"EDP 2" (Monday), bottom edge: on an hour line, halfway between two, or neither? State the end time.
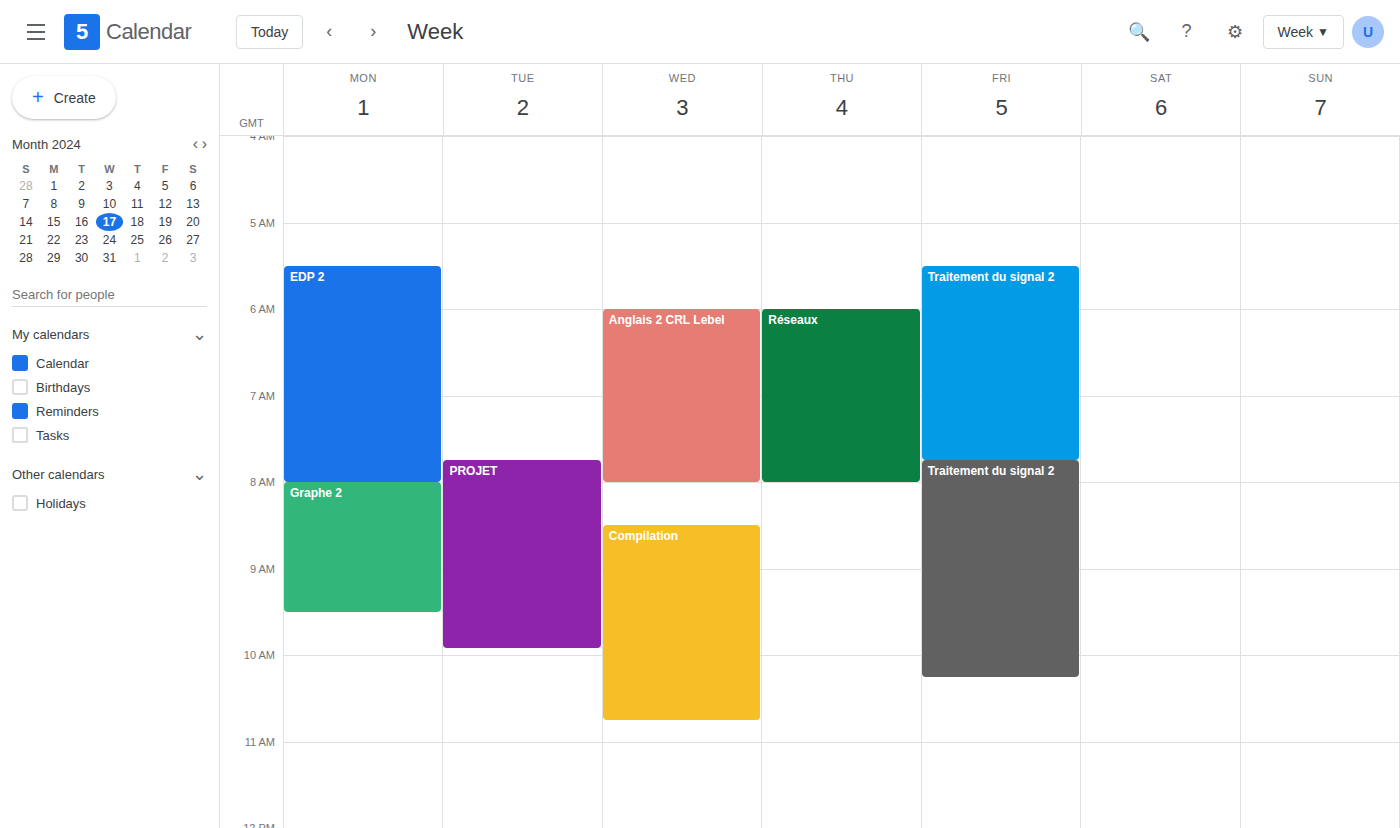
8:00 AM -- exactly on the 8 AM line.